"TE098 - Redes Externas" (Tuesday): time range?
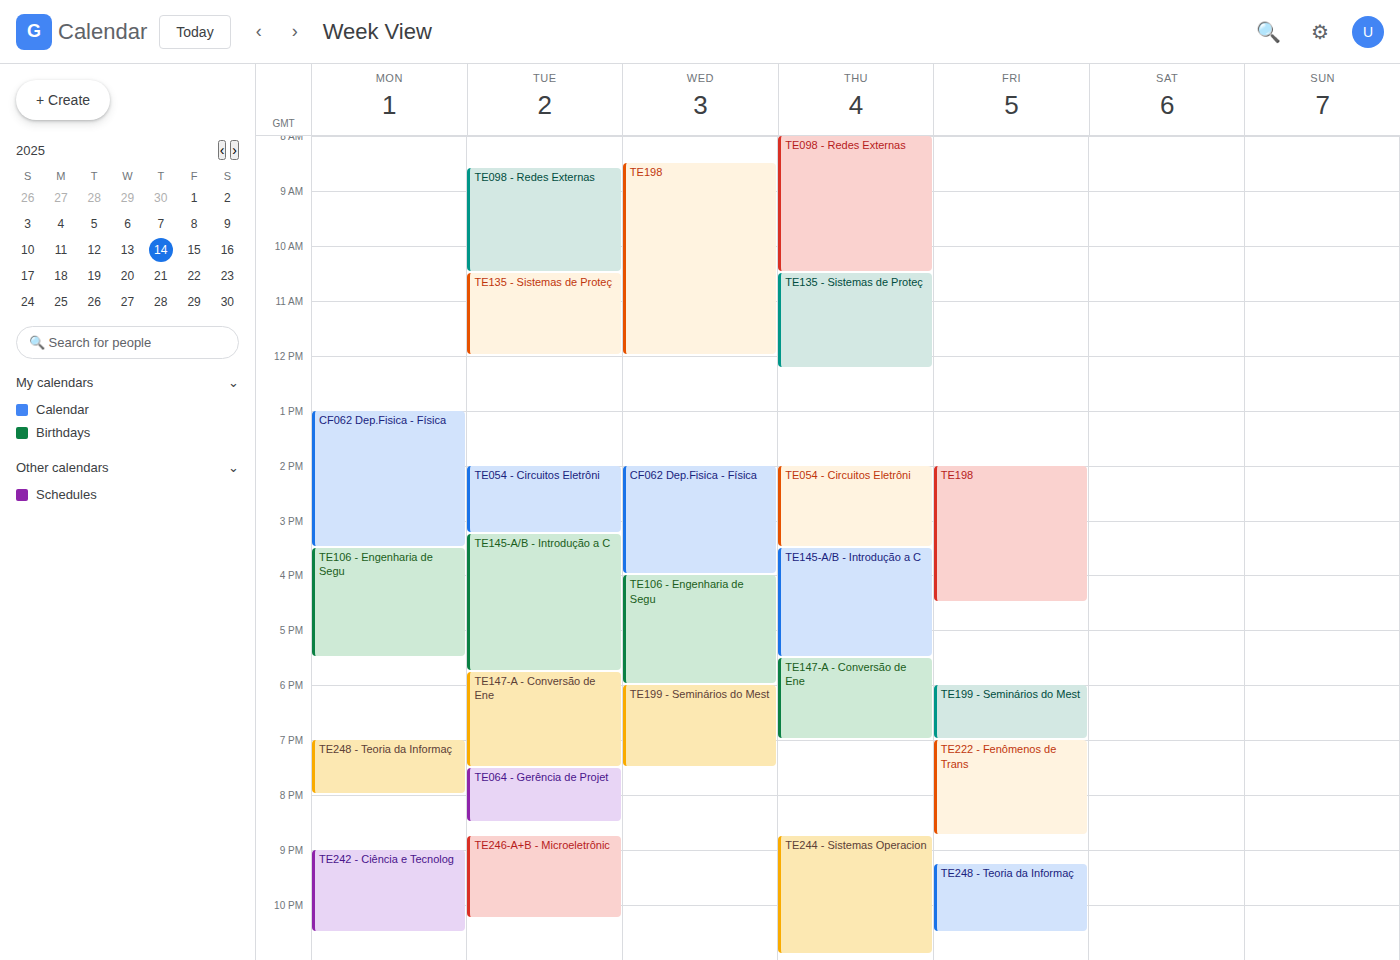
8:35 AM to 10:30 AM